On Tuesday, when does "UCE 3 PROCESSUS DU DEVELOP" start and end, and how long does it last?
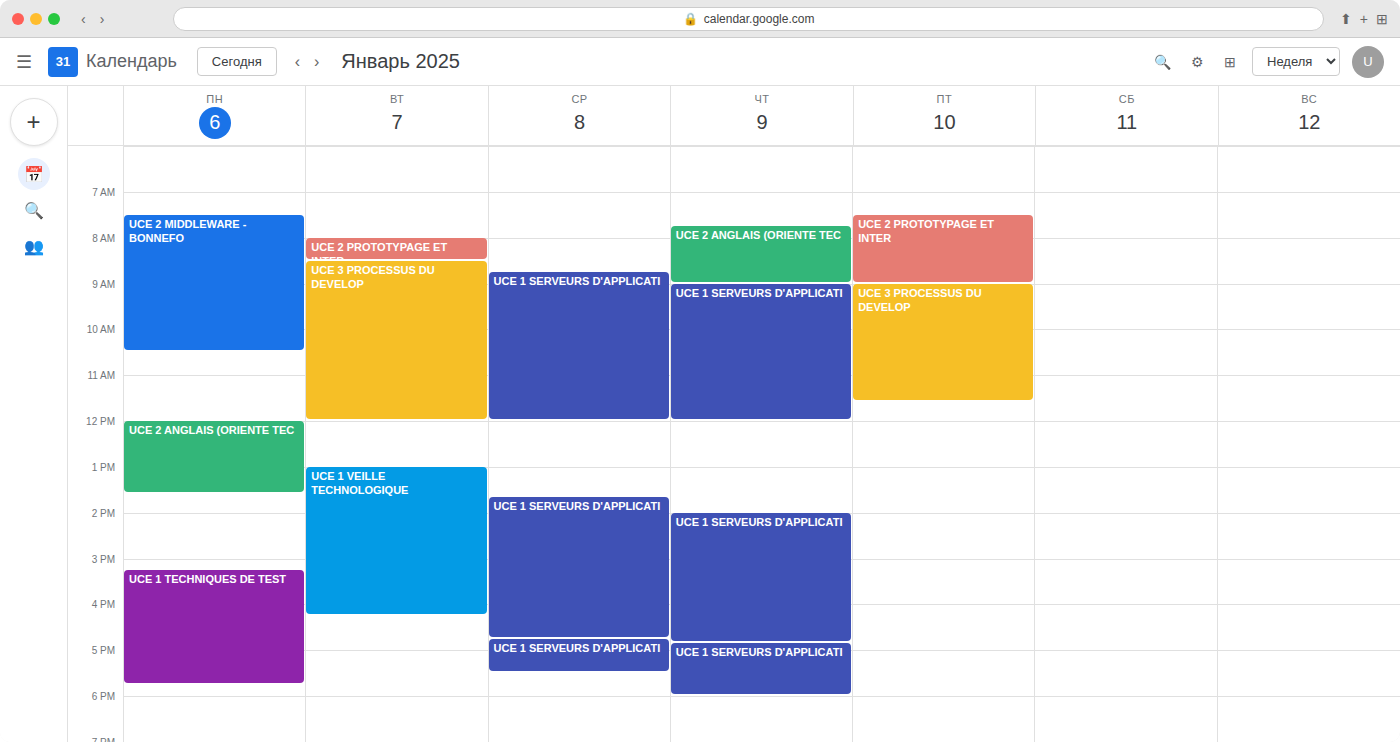
8:30 AM to 12:00 PM, 3 hours 30 minutes